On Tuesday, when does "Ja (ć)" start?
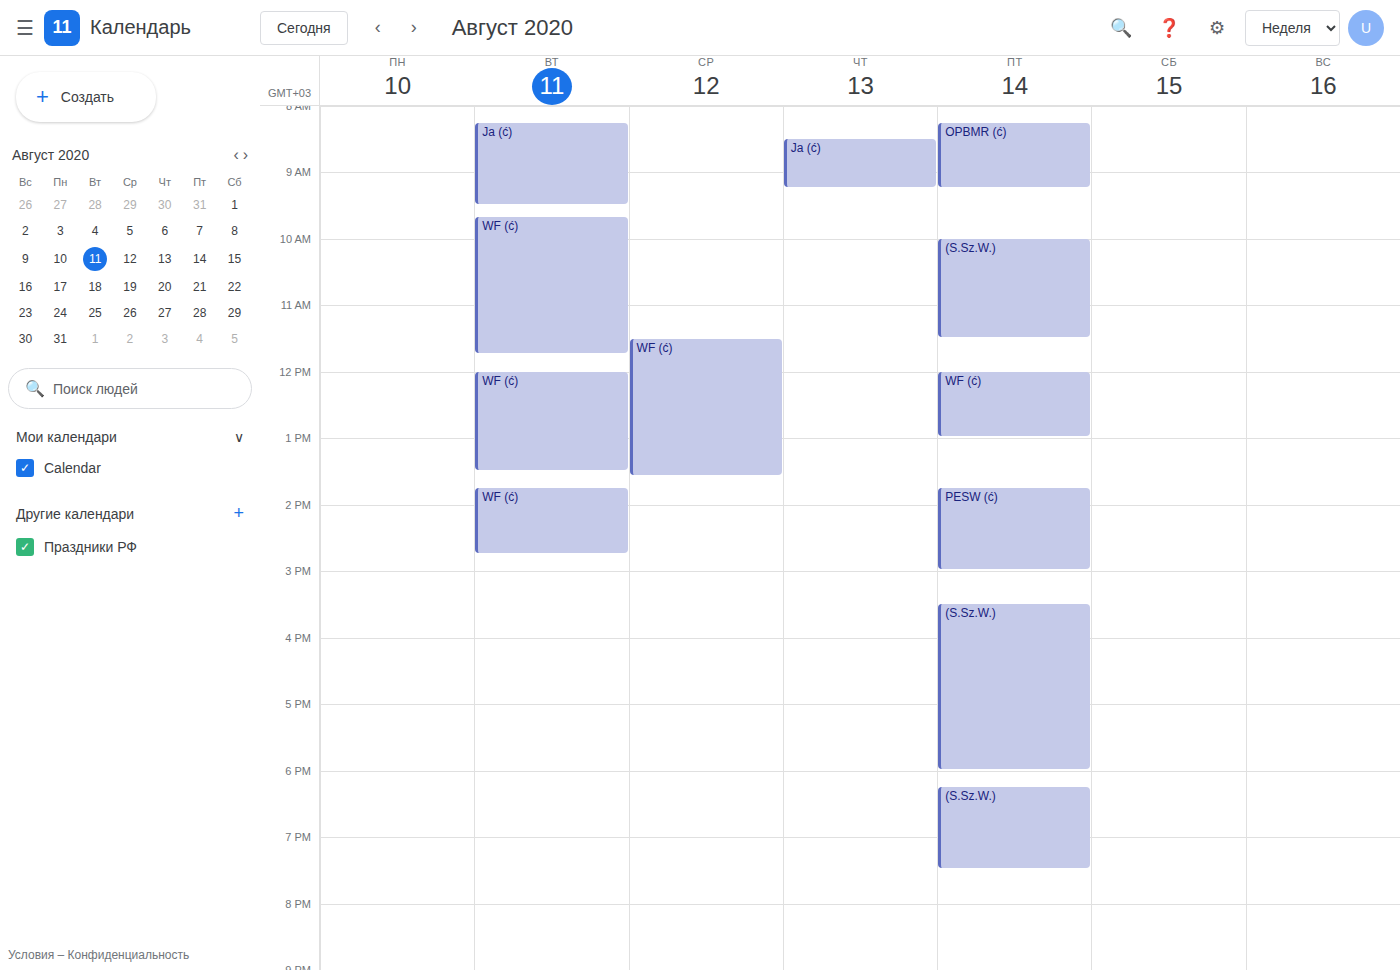
8:15 AM